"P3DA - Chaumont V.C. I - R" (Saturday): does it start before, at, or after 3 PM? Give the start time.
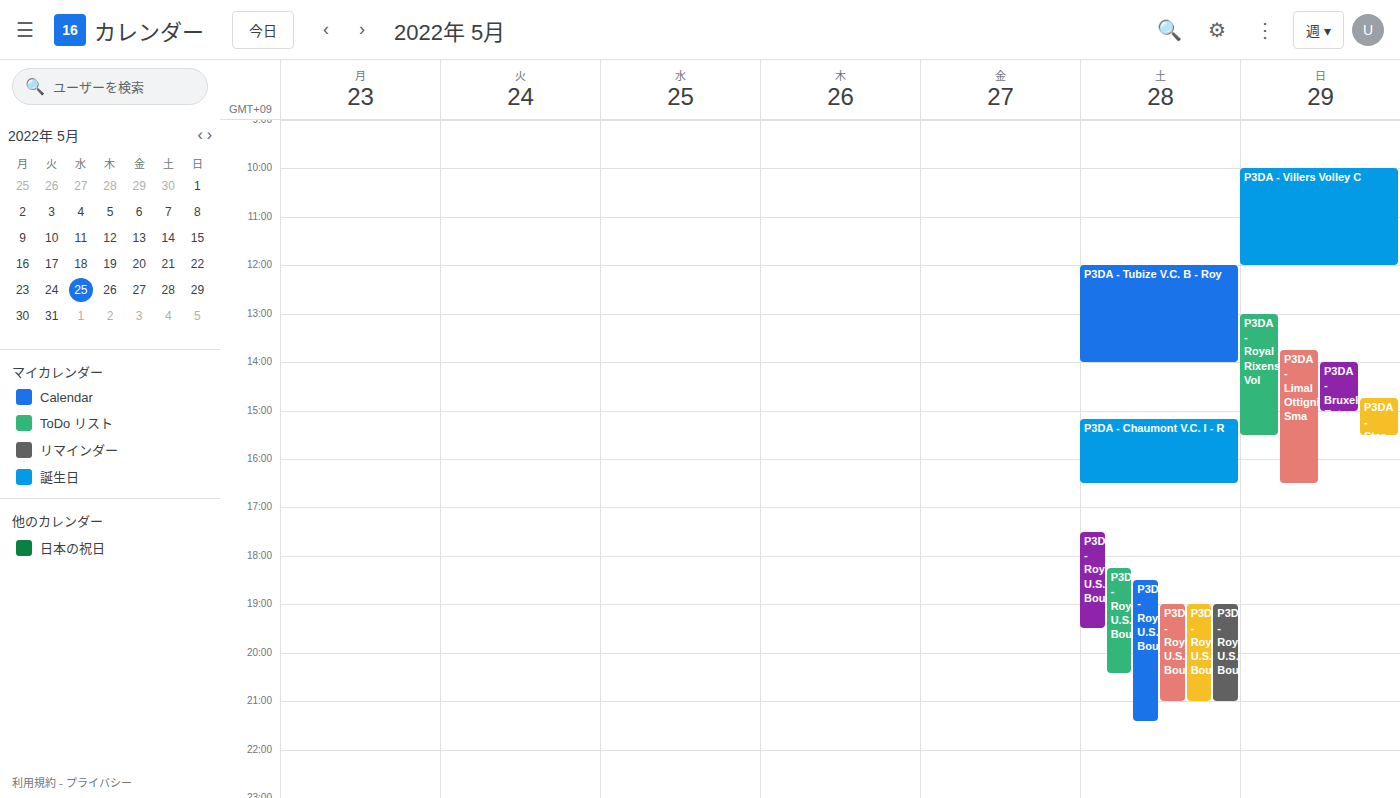
3:10 PM -- after 3 PM, 10 minutes below the 3 PM line.